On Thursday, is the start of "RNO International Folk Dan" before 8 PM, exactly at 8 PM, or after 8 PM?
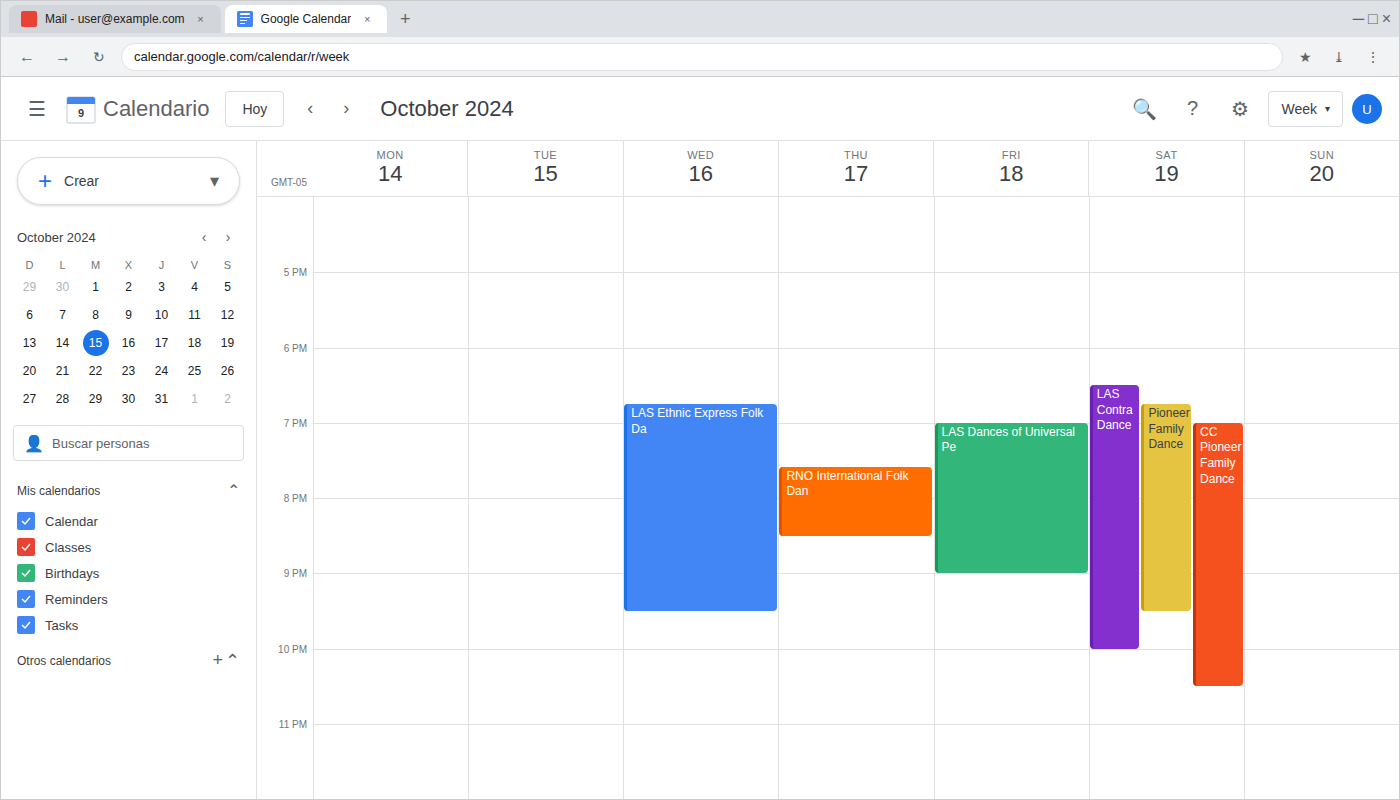
7:35 PM -- before 8 PM, 25 minutes above the 8 PM line.